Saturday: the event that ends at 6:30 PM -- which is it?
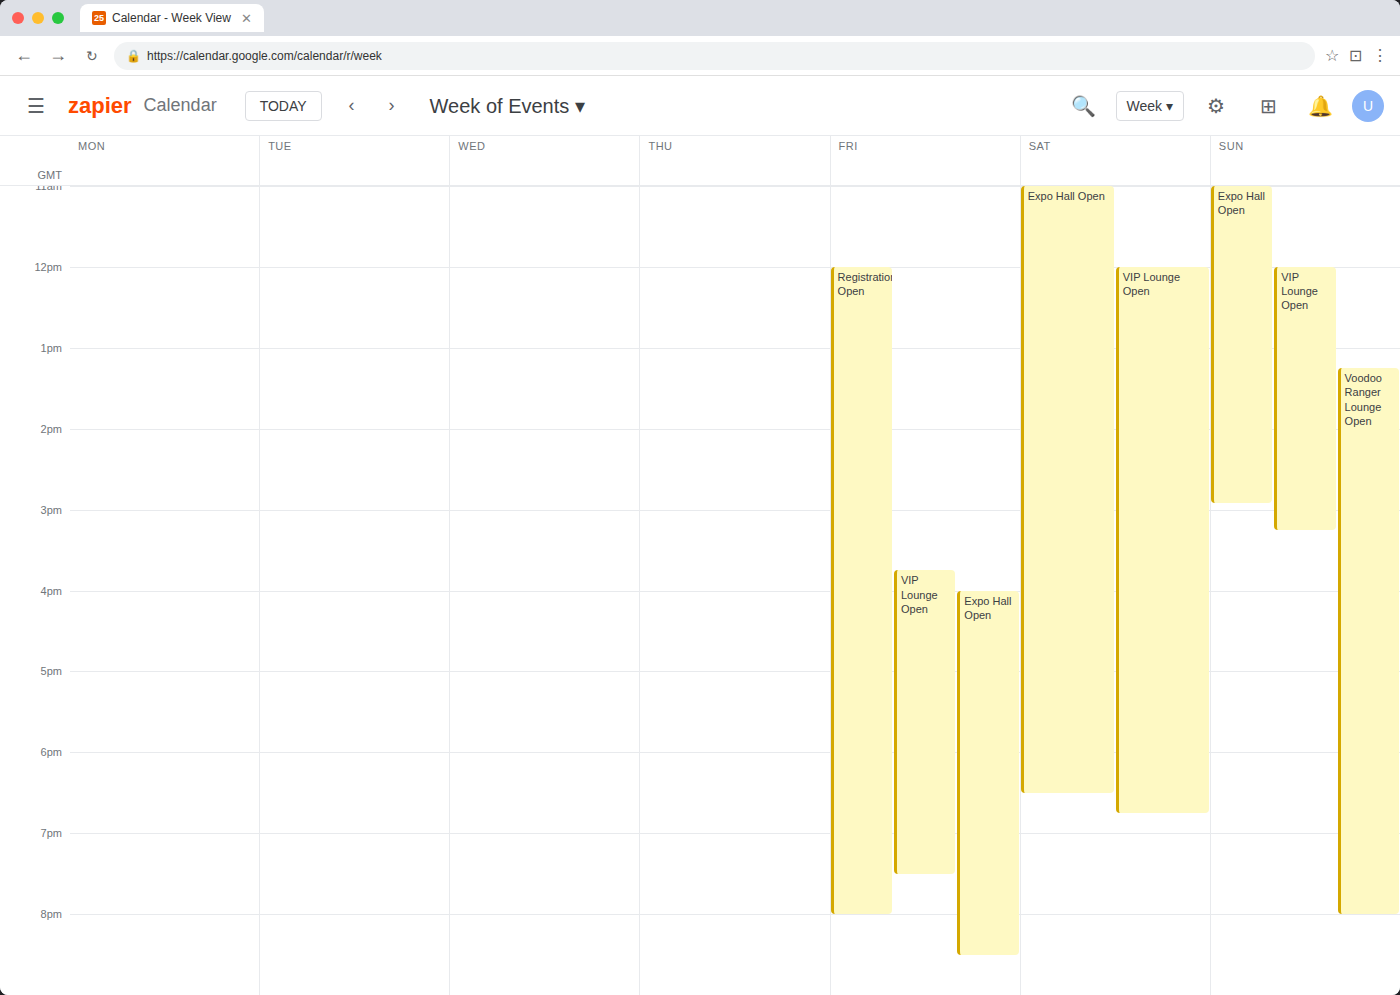
"Expo Hall Open"